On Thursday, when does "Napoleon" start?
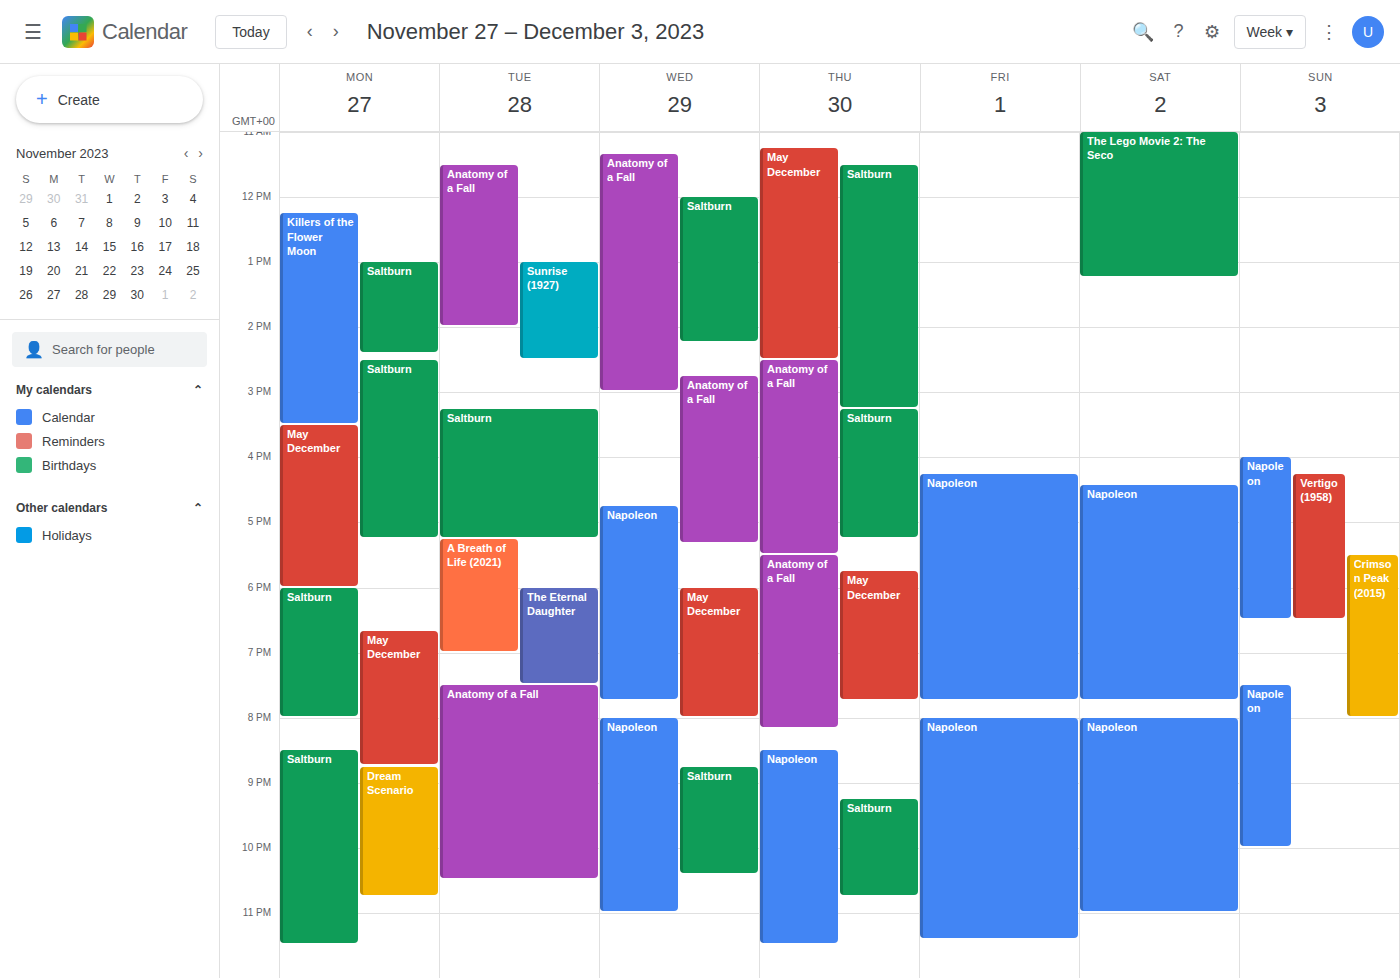
20:30